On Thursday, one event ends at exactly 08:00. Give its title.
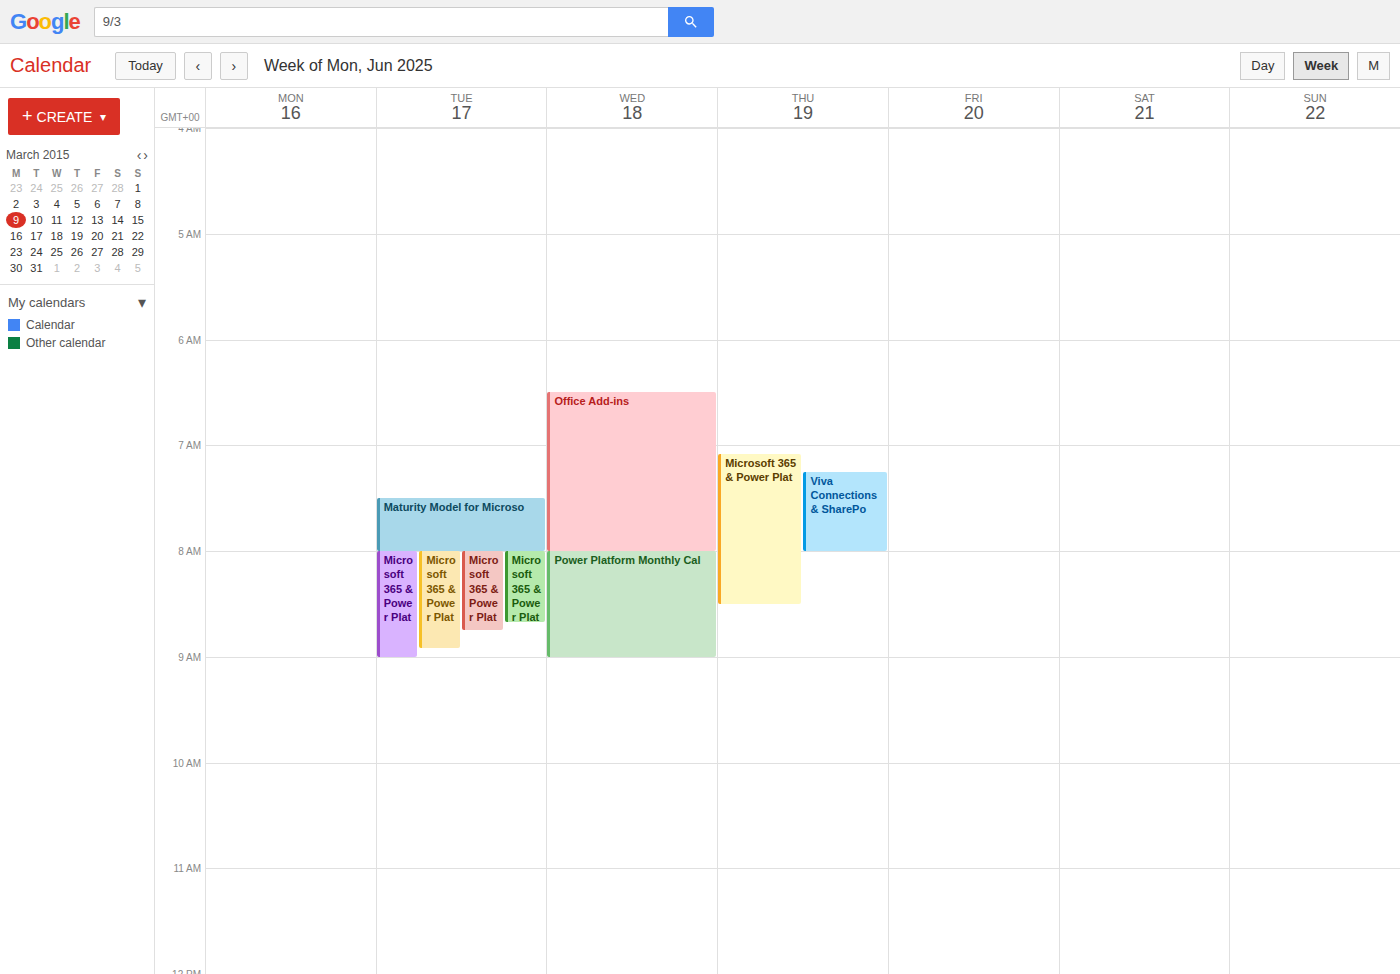
"Viva Connections & SharePo"